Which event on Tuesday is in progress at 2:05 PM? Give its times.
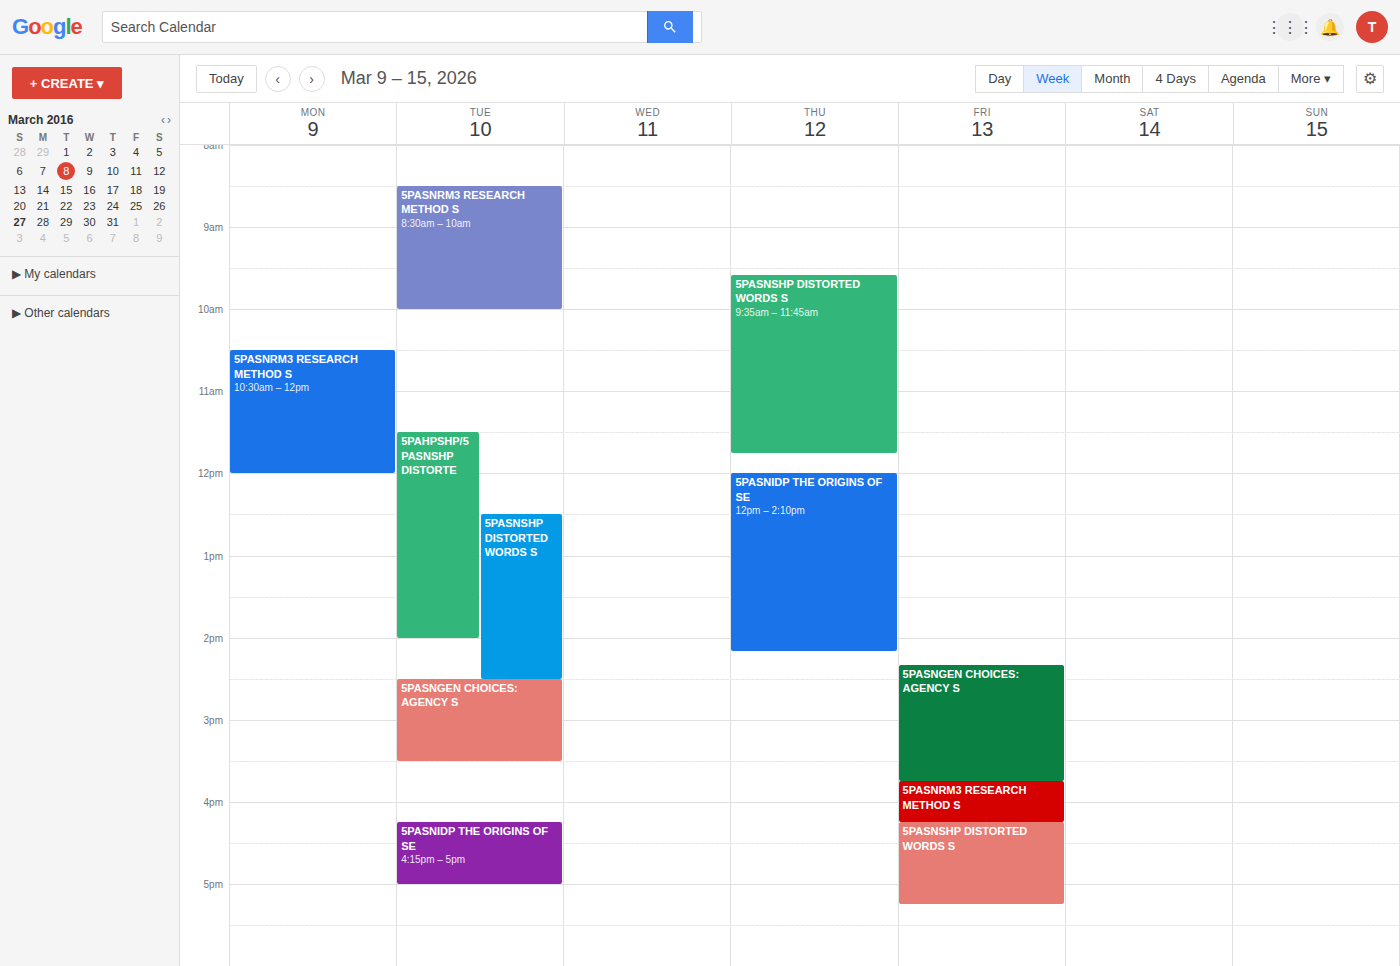
"5PASNSHP DISTORTED WORDS S", 12:30 PM to 2:30 PM